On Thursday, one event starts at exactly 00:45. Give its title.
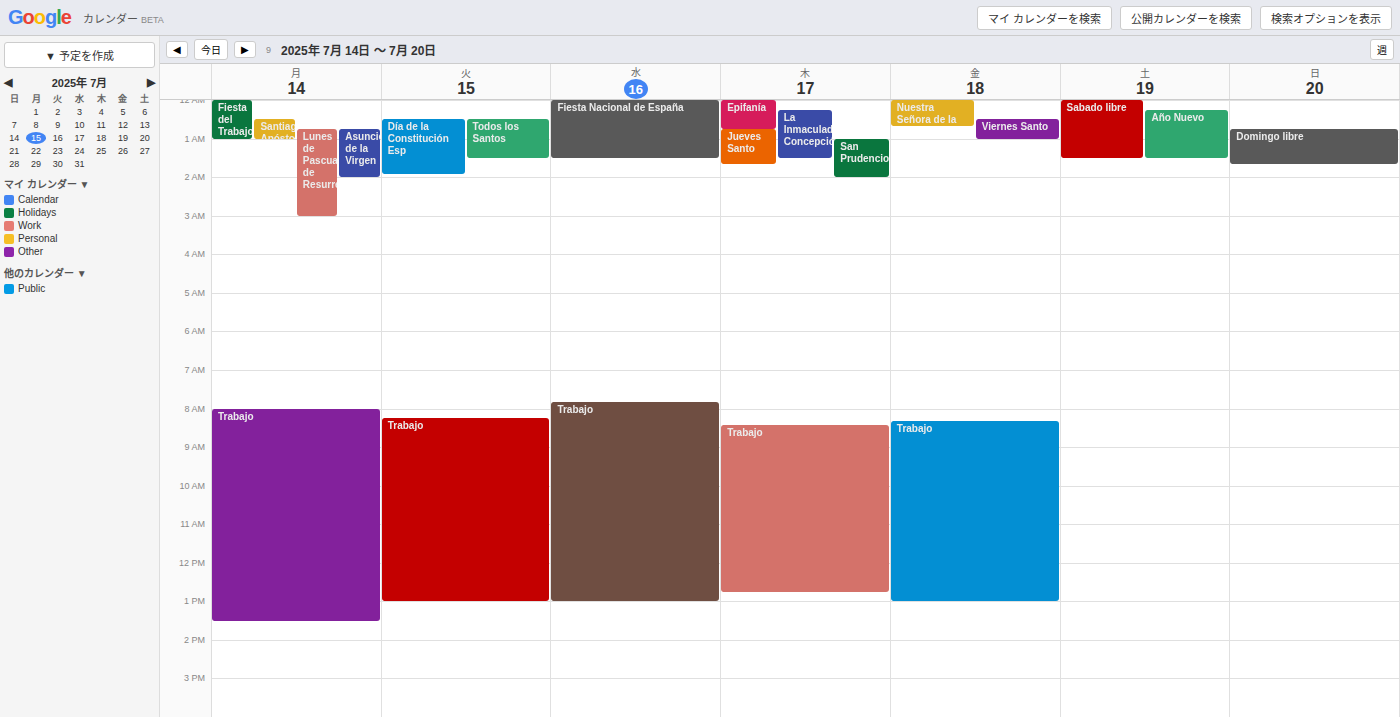
"Jueves Santo"